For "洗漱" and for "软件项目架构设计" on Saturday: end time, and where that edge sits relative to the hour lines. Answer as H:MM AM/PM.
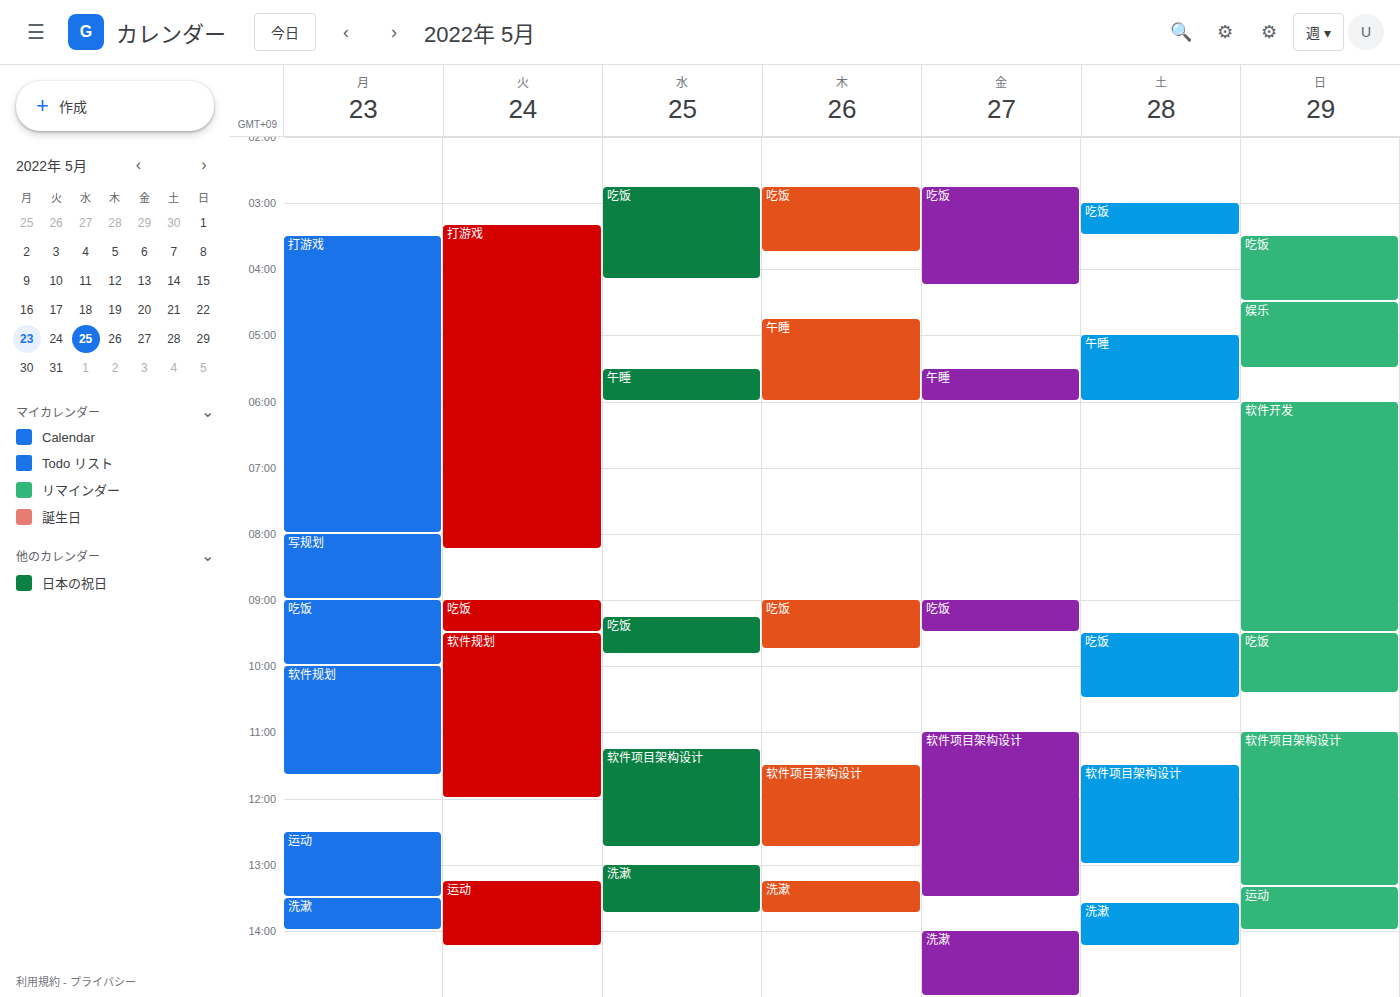
"洗漱": 2:15 PM, neither: a quarter of the way from the 2 PM line to the 3 PM line. "软件项目架构设计": 1:00 PM, exactly on the 1 PM line.